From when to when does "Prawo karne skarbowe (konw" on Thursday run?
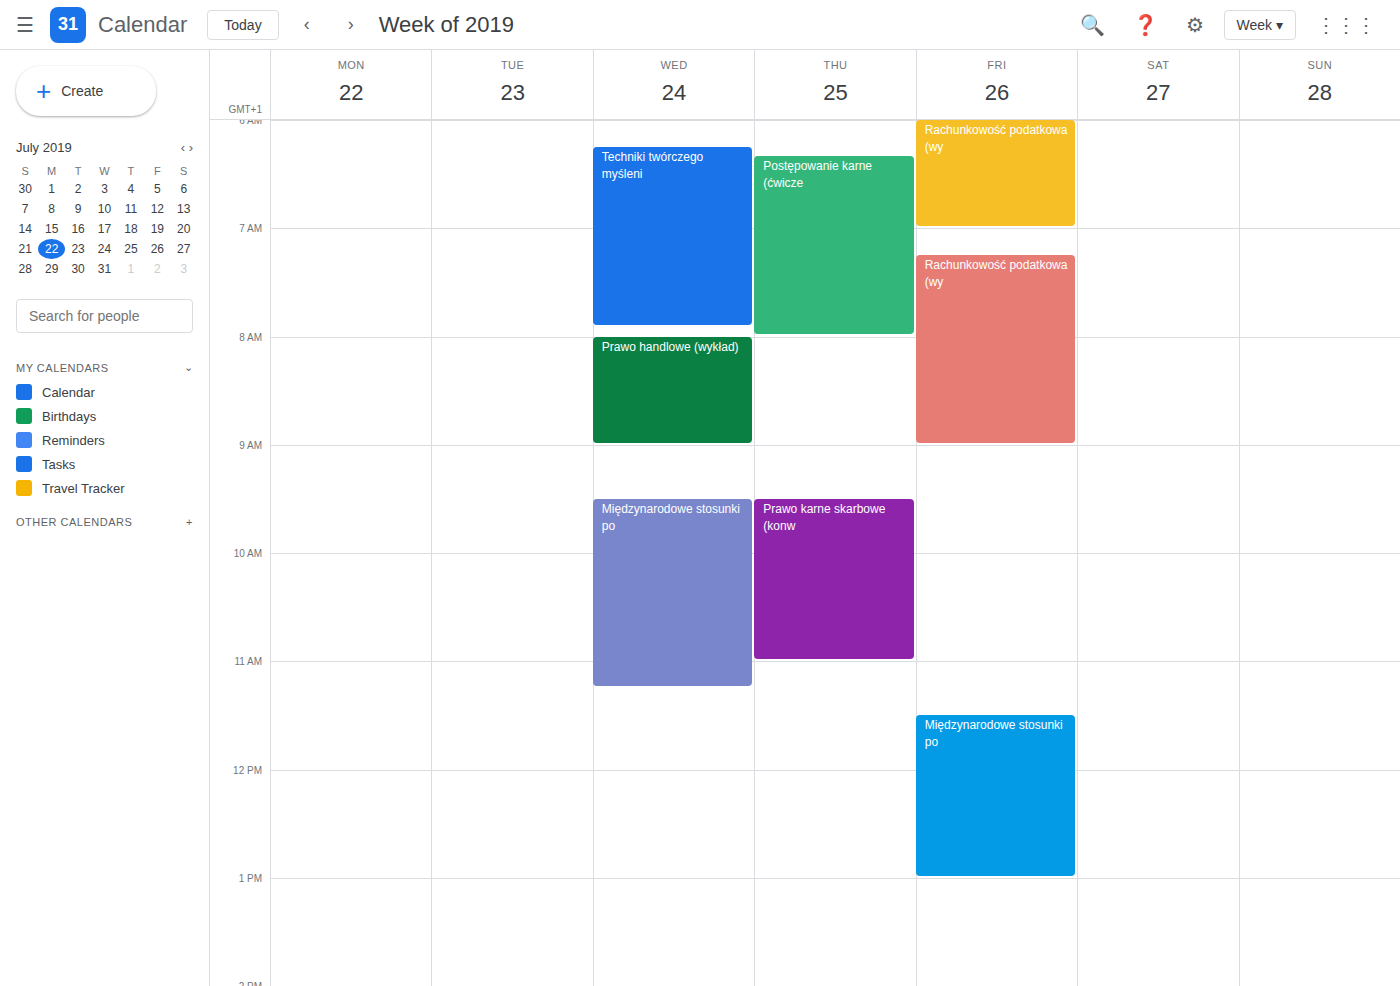
9:30 AM to 11:00 AM